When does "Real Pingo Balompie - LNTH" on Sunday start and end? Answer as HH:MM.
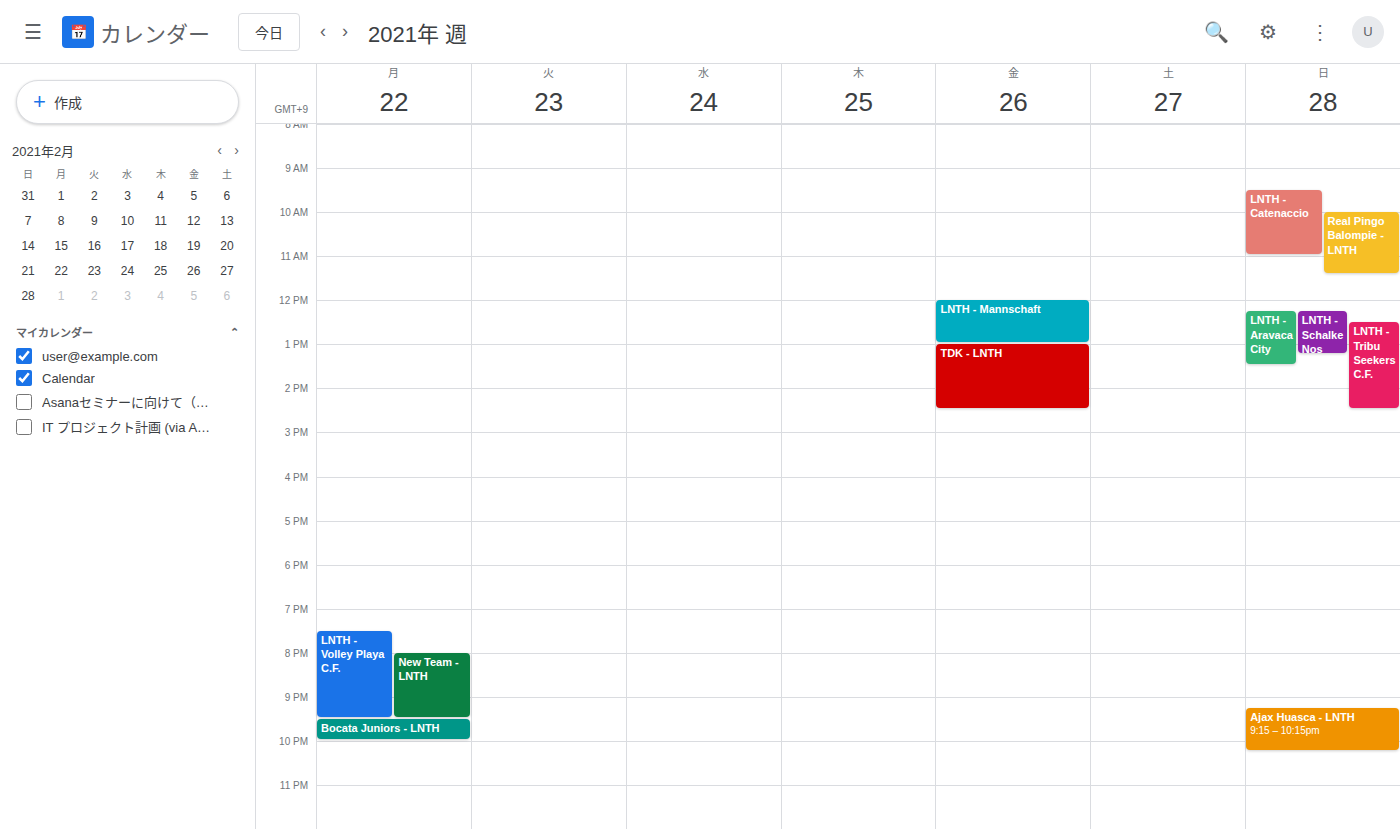
10:00 to 11:25